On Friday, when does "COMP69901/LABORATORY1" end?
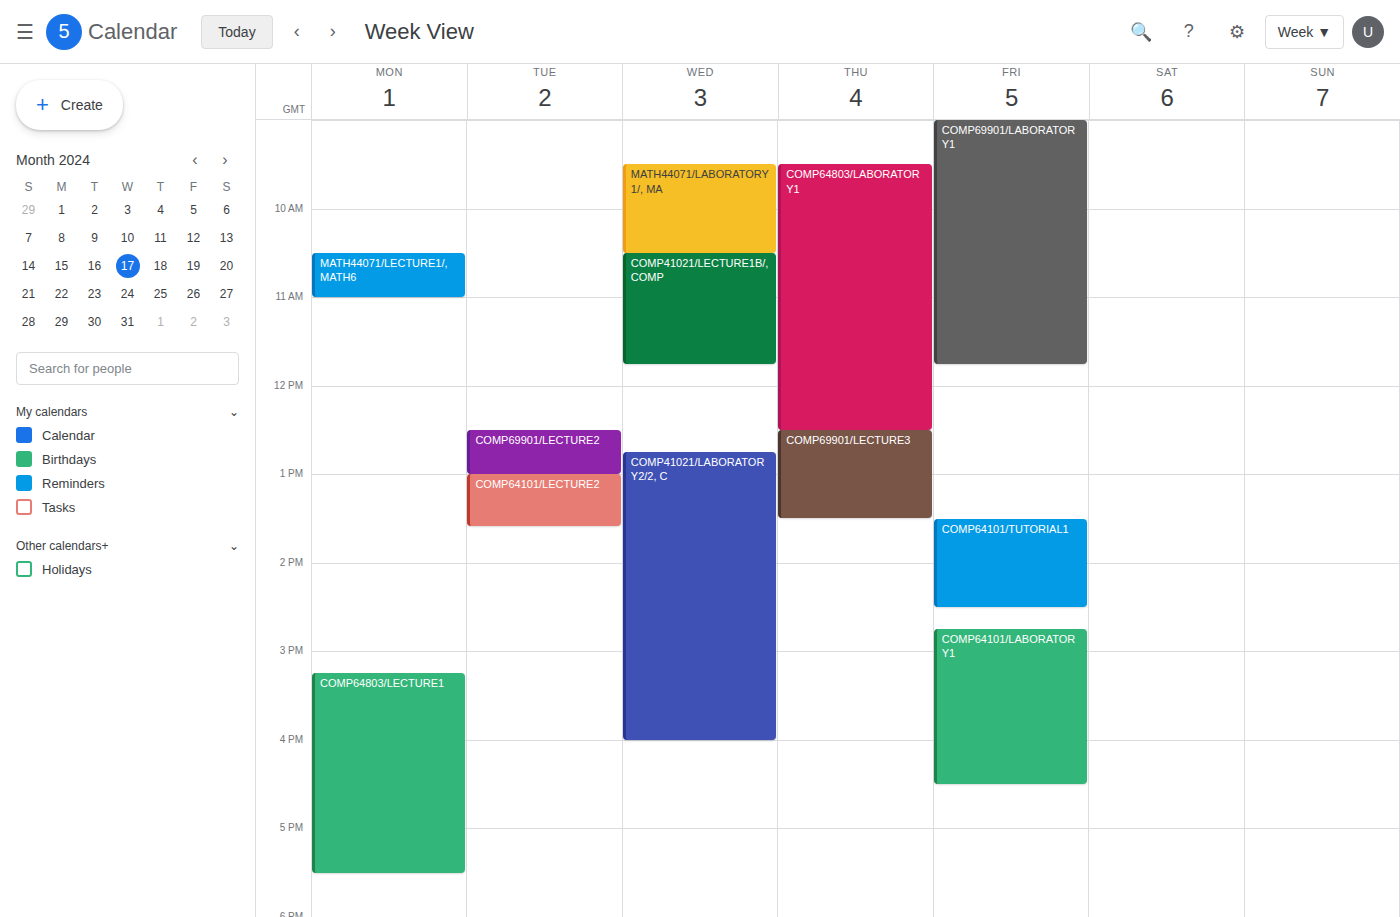
11:45 AM